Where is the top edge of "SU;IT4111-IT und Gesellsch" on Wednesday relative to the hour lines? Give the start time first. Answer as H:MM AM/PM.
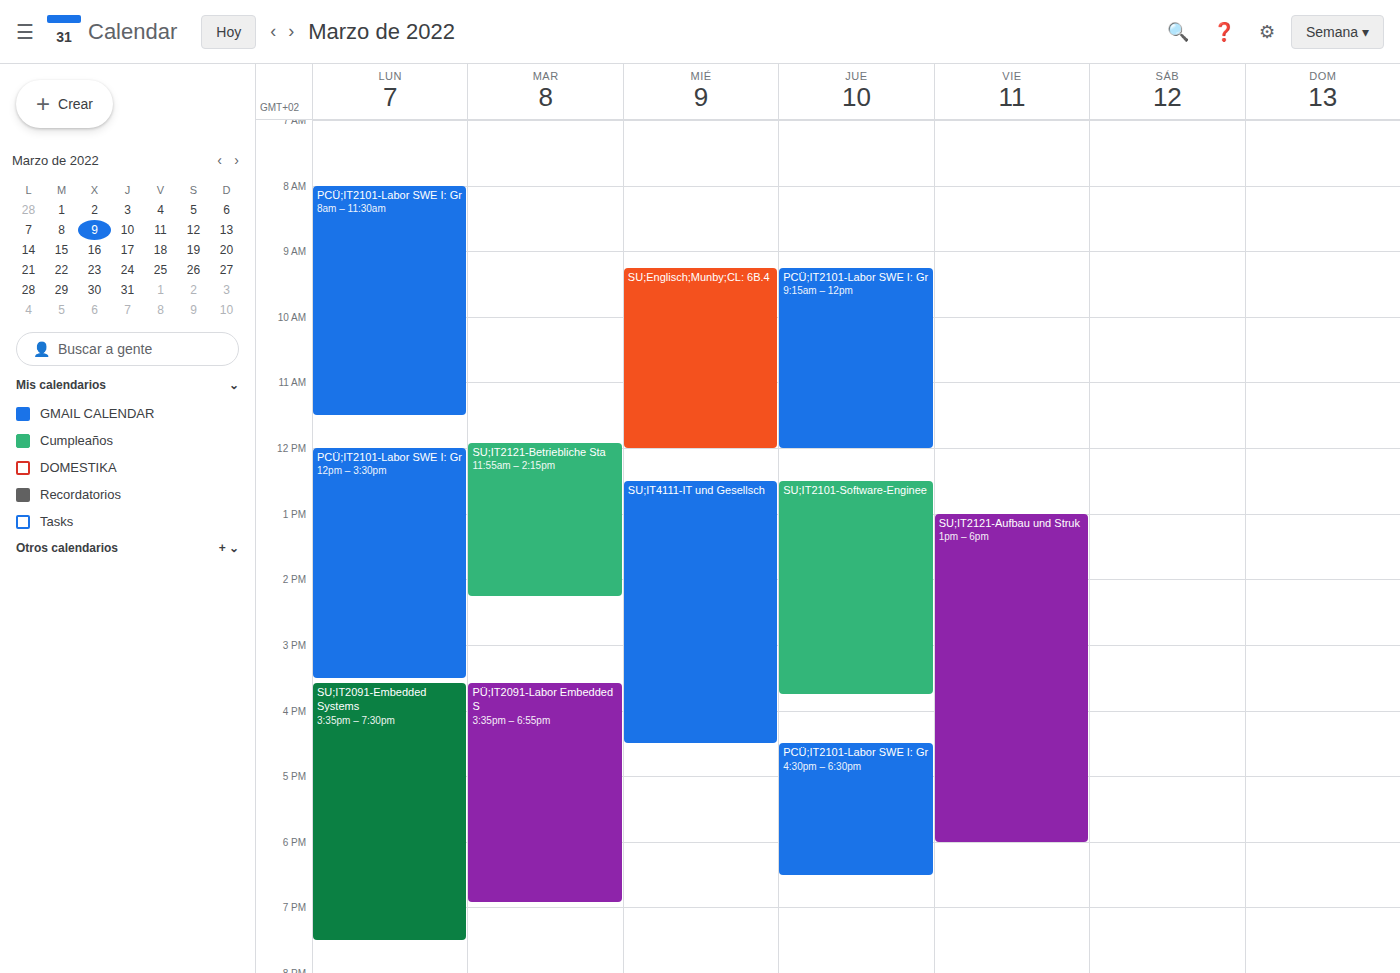
12:30 PM -- halfway between the 12 PM and 1 PM lines.